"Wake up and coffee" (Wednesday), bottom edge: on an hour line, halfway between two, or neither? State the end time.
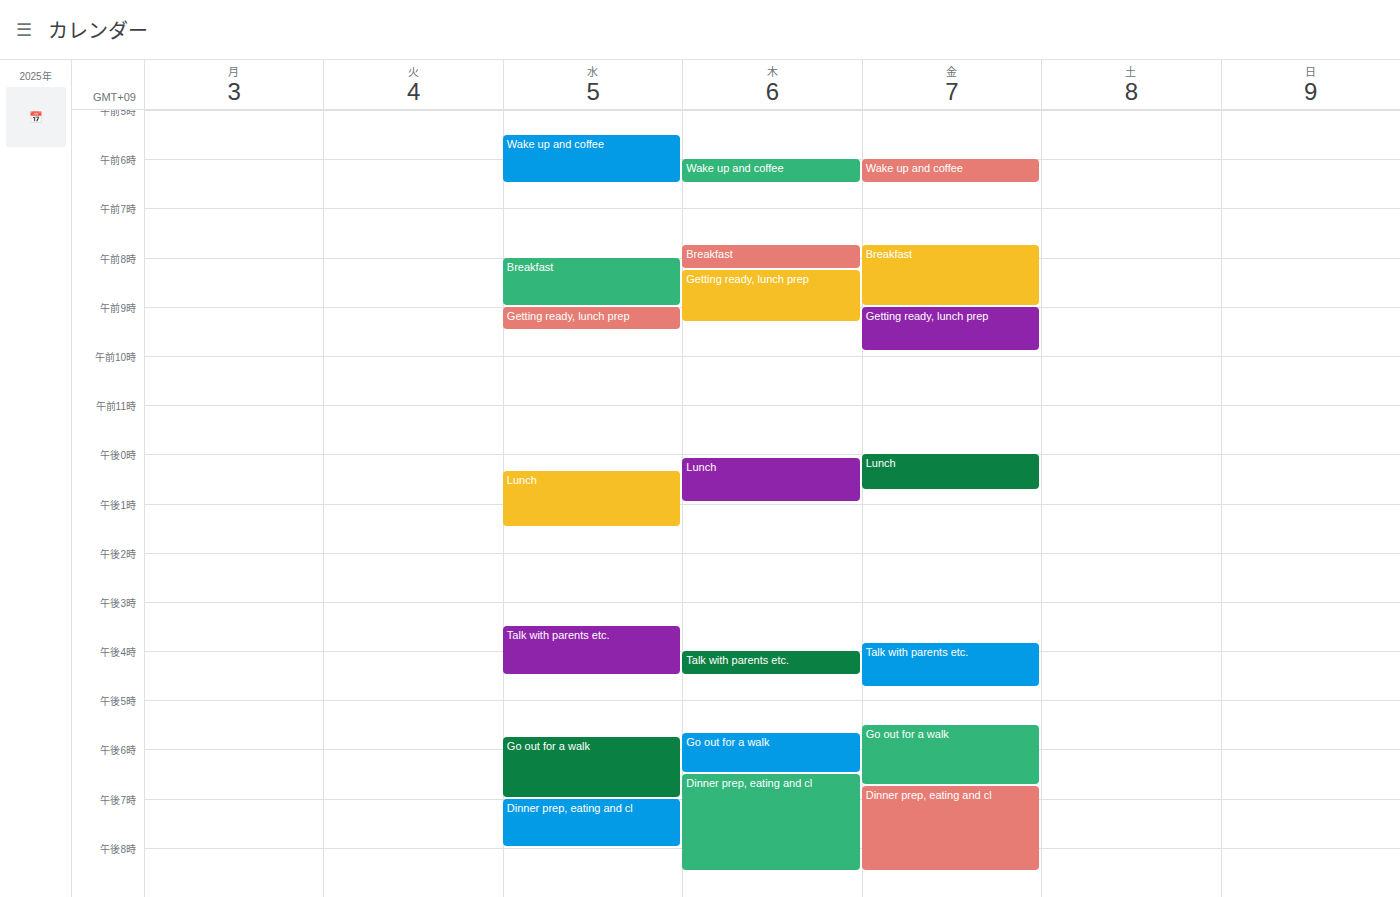
6:30 AM -- halfway between the 6 AM and 7 AM lines.